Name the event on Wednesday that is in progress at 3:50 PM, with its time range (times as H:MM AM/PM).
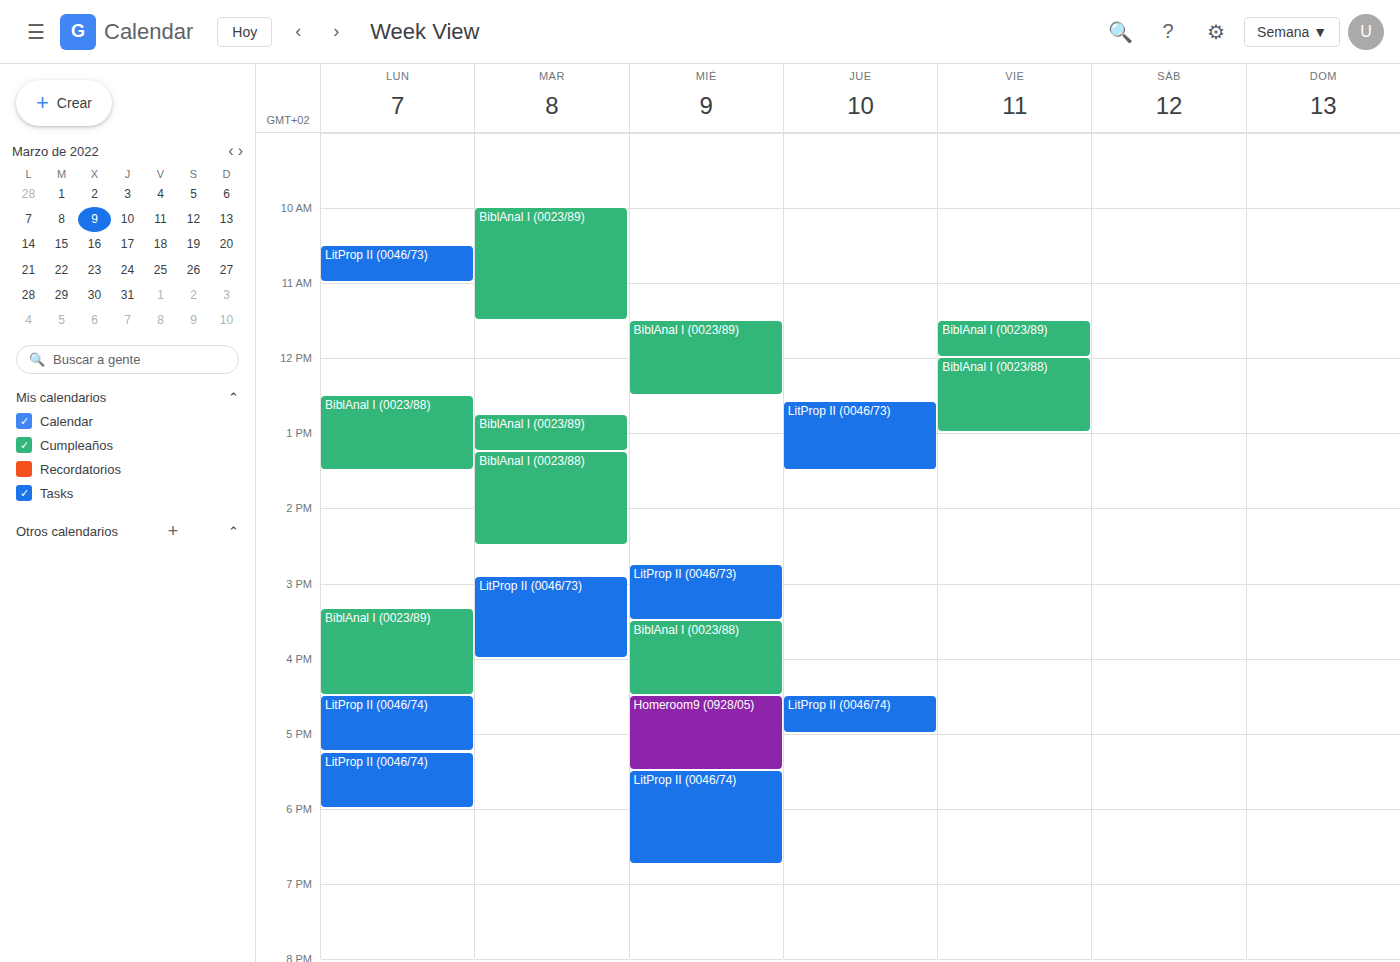
"BiblAnal I (0023/88)", 3:30 PM to 4:30 PM